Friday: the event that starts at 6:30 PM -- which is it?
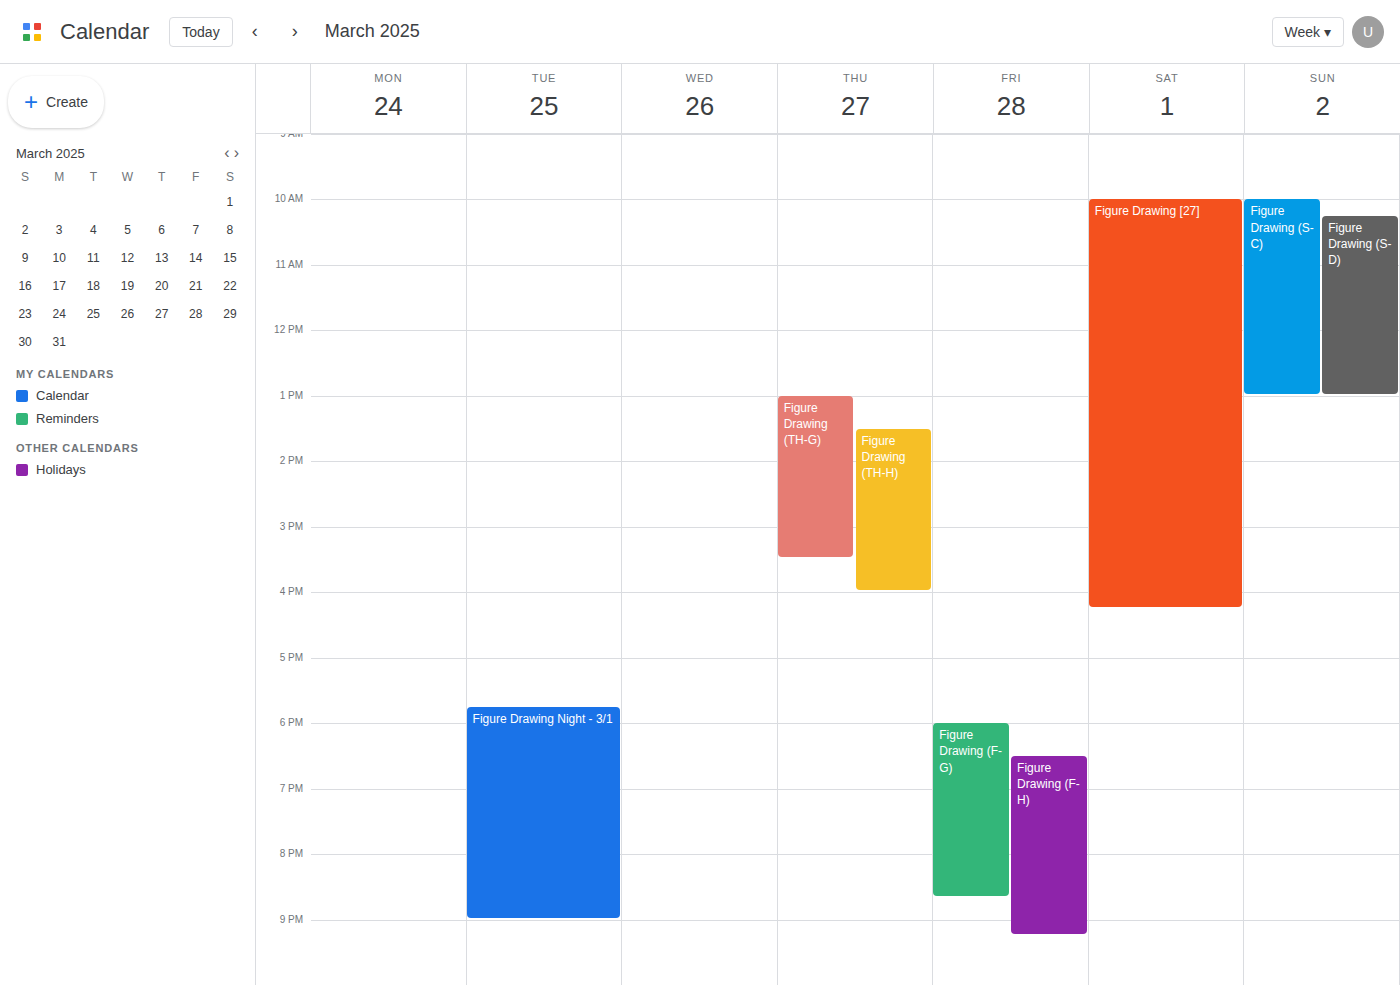
"Figure Drawing (F-H)"